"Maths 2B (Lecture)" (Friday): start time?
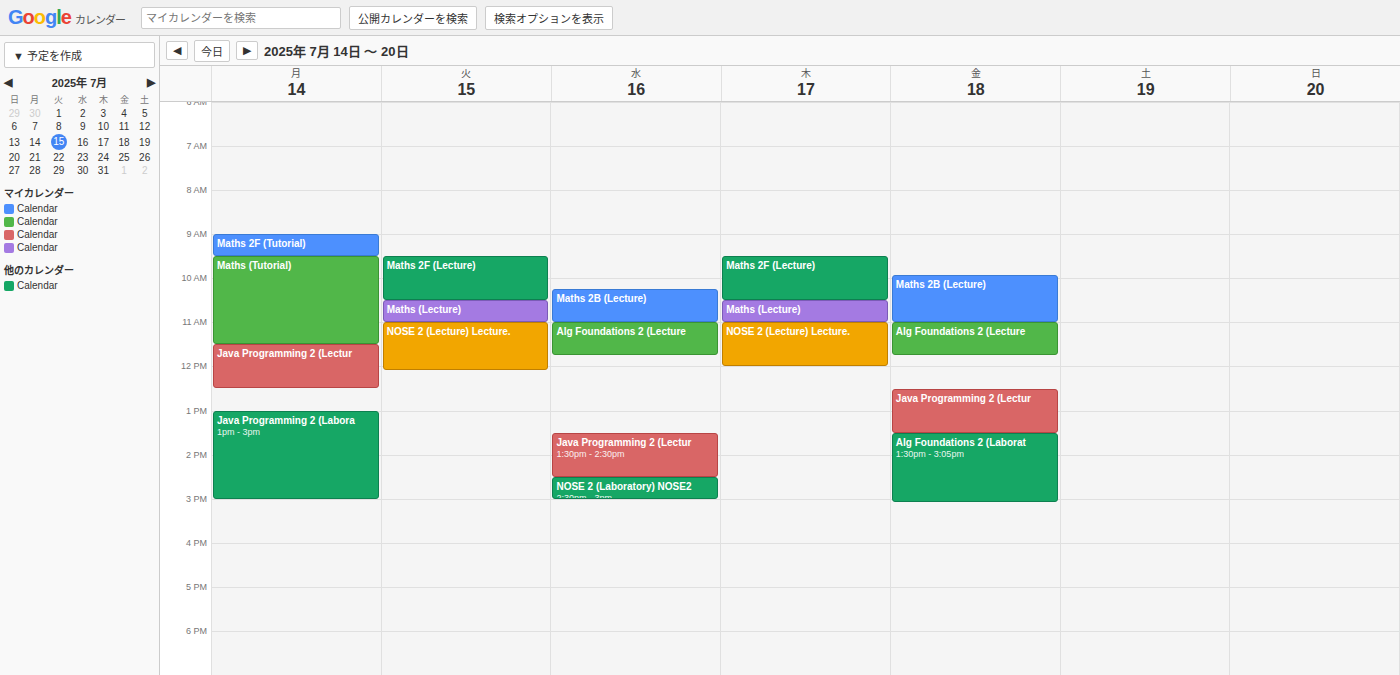
9:55 AM